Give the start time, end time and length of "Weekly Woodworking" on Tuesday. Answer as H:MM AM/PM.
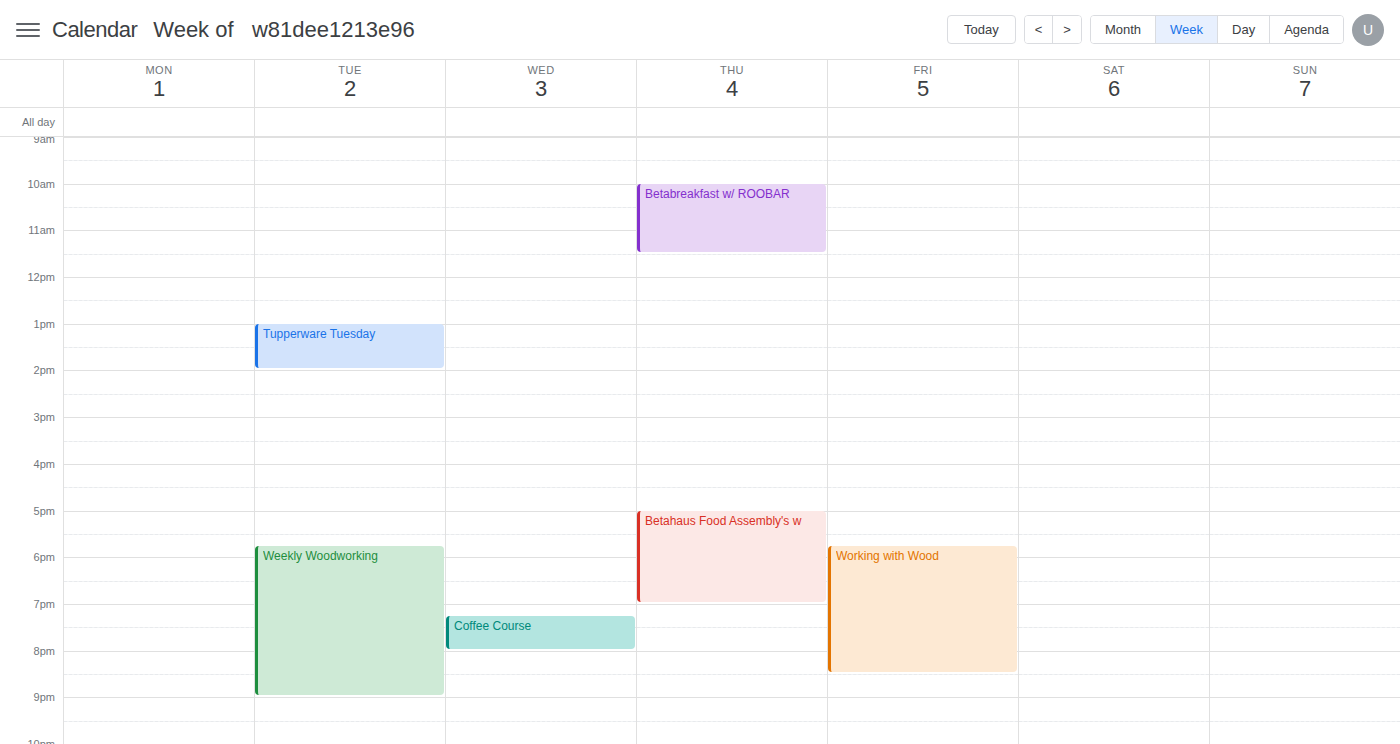
5:45 PM to 9:00 PM, 3 hours 15 minutes